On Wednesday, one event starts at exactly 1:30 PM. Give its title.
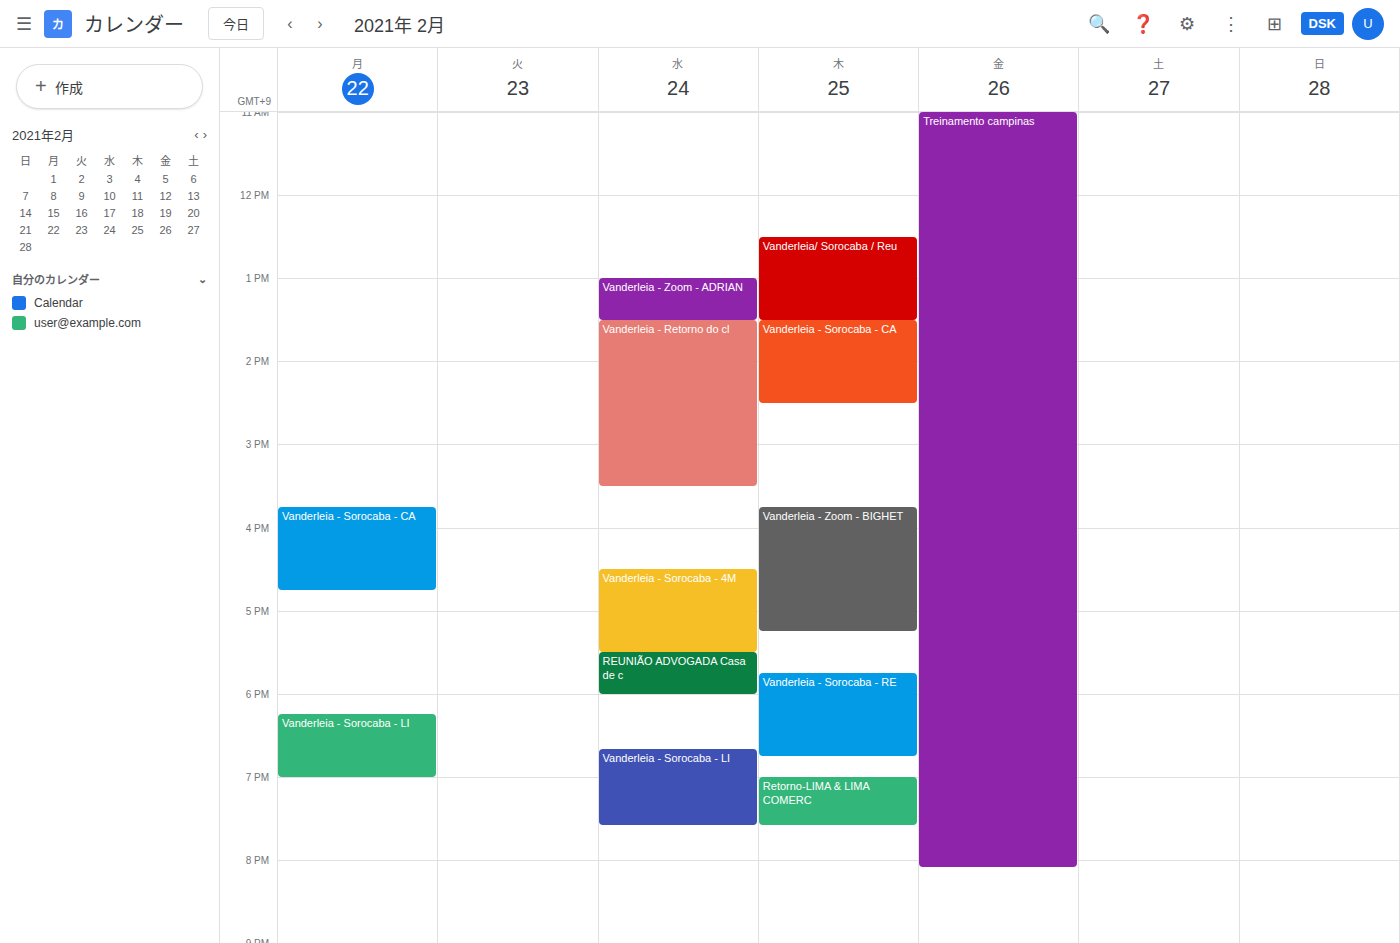
"Vanderleia - Retorno do cl"